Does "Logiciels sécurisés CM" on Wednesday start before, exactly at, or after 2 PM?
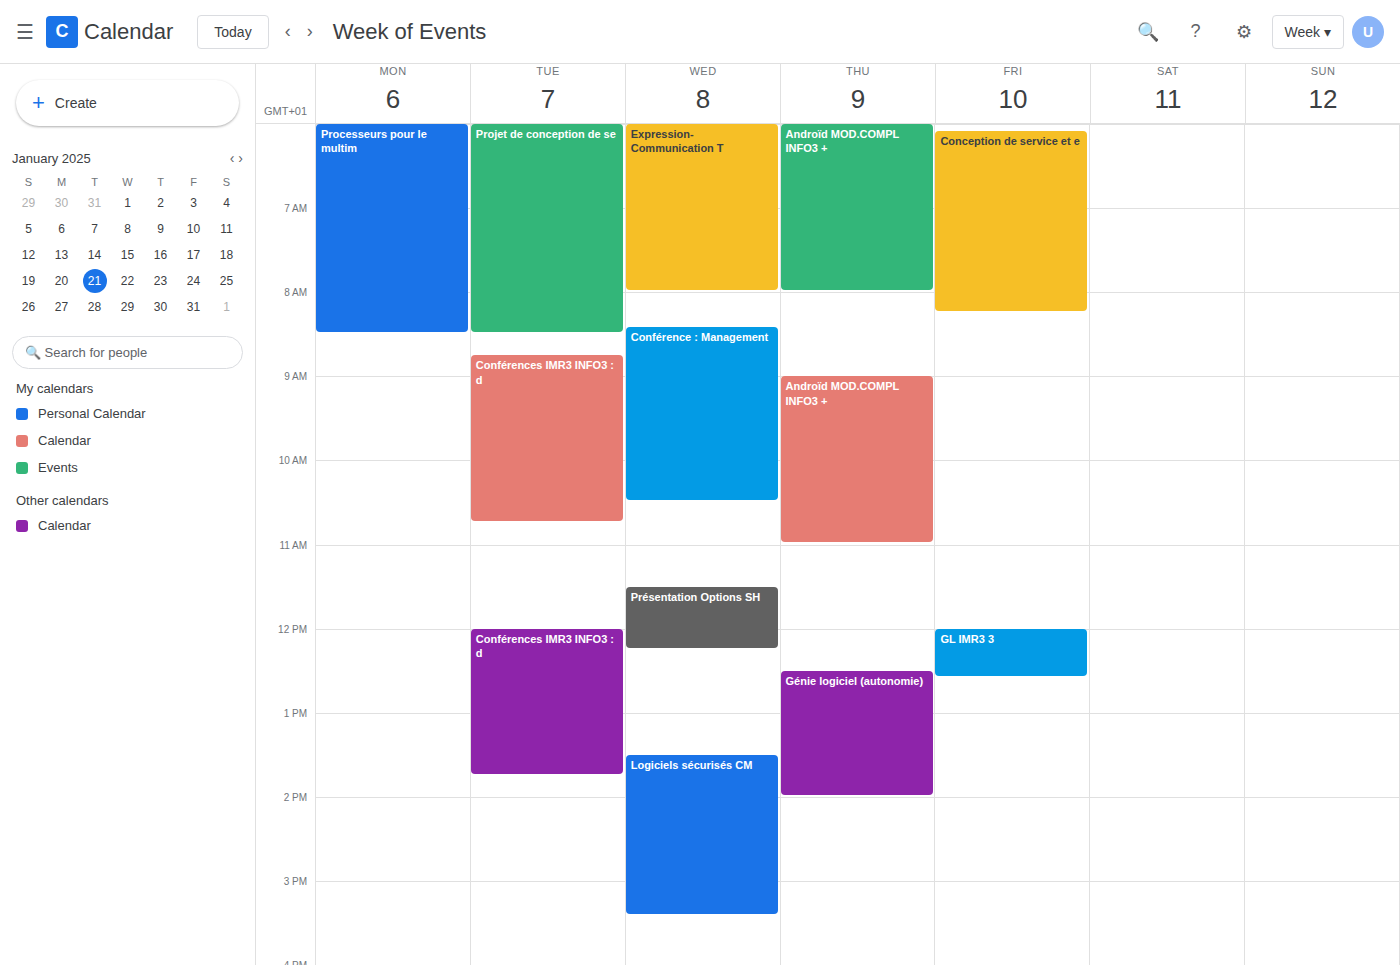
1:30 PM -- before 2 PM, 30 minutes above the 2 PM line.